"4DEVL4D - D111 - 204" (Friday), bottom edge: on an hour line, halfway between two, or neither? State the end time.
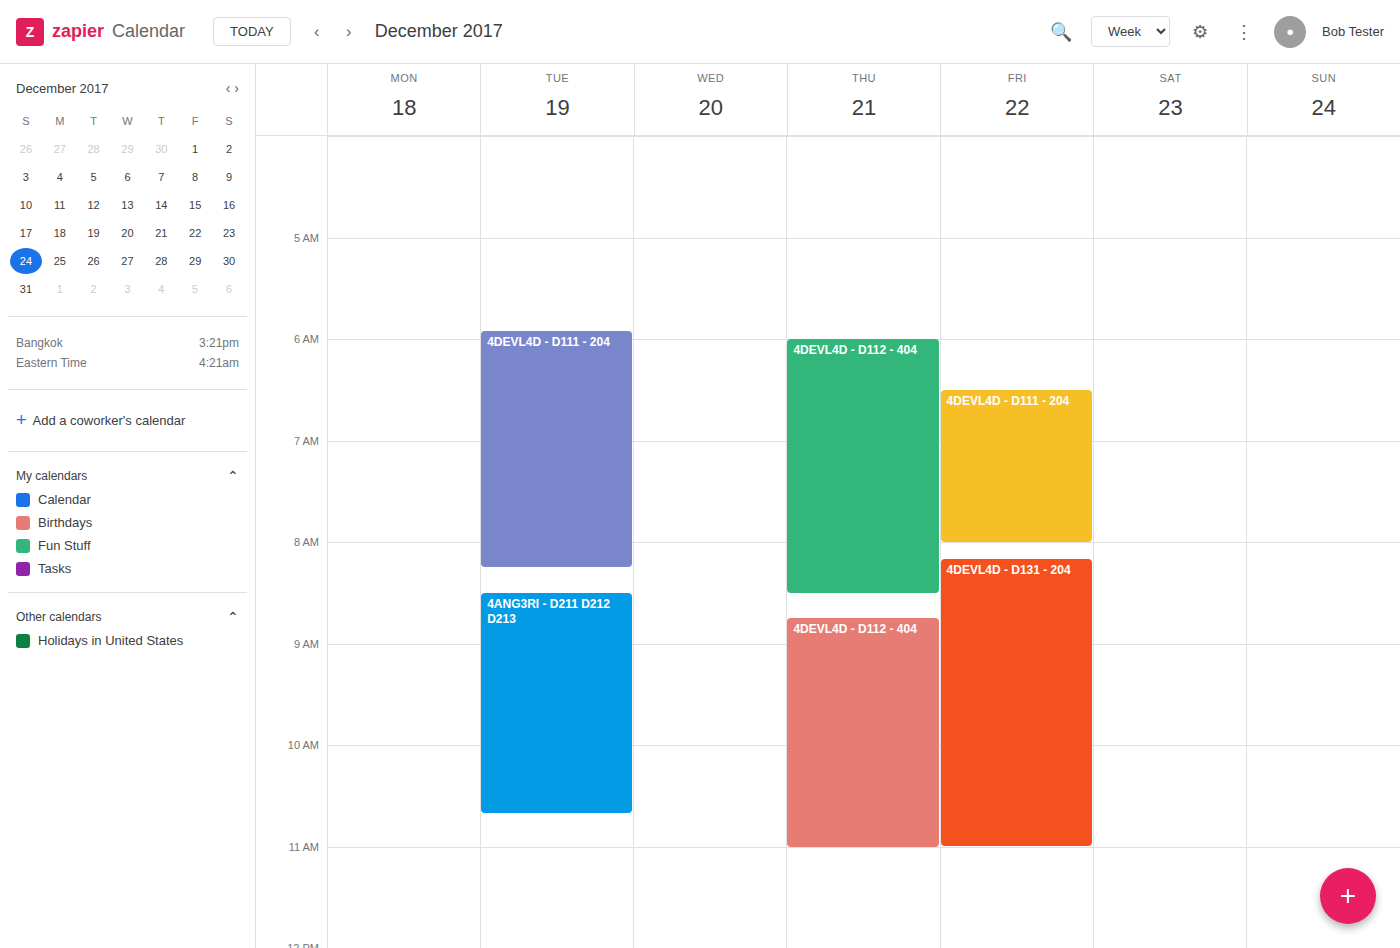
8:00 AM -- exactly on the 8 AM line.